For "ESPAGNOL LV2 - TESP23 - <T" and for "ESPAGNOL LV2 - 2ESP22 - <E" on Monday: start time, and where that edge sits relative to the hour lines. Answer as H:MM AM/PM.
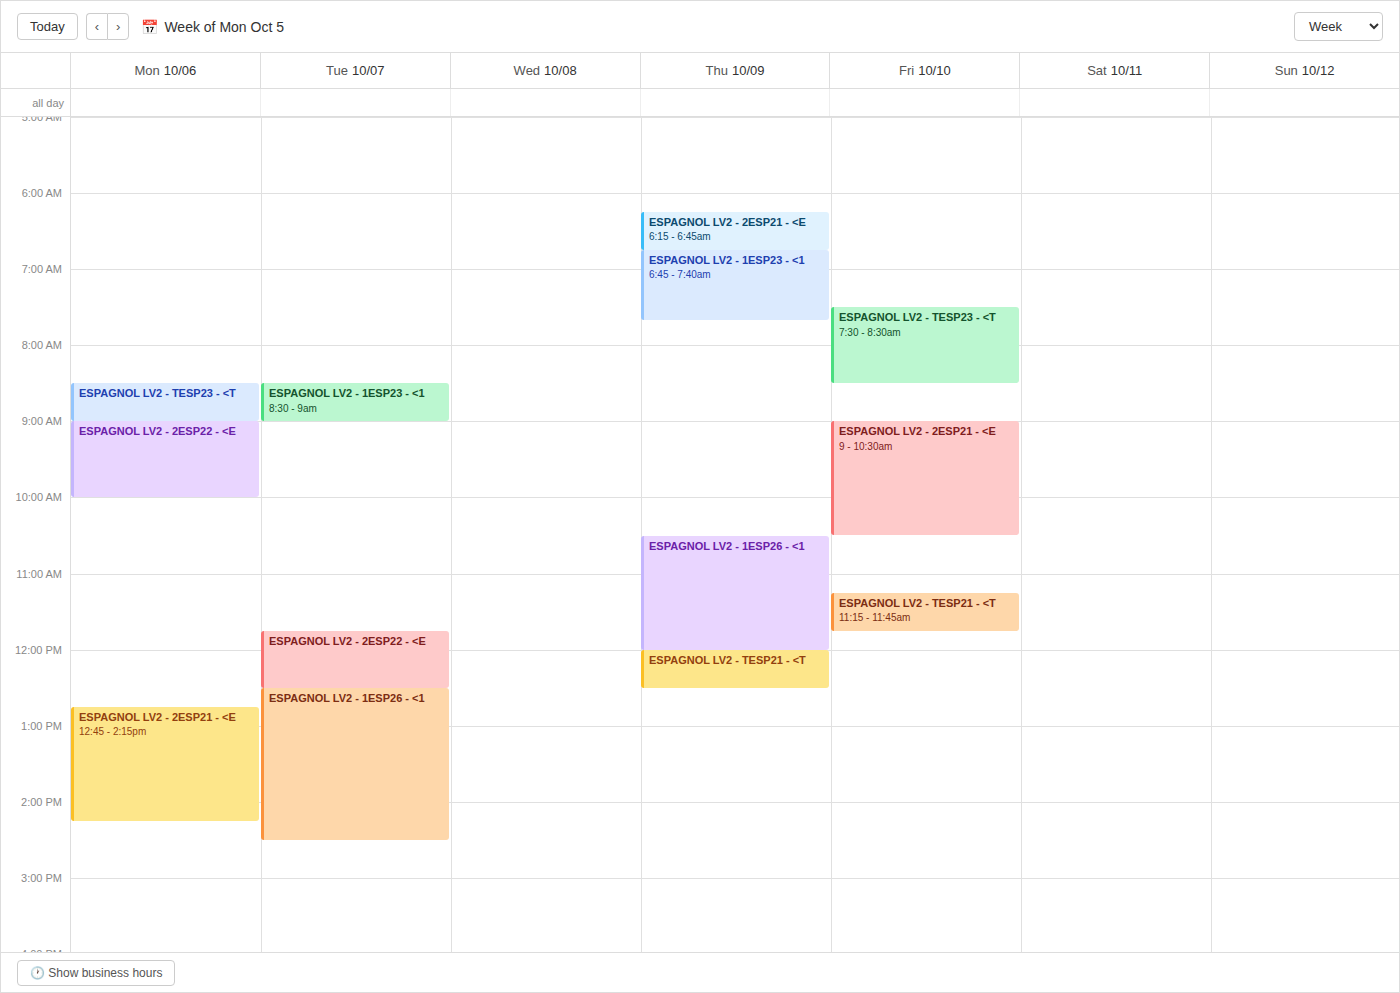
"ESPAGNOL LV2 - TESP23 - <T": 8:30 AM, halfway between the 8 AM and 9 AM lines. "ESPAGNOL LV2 - 2ESP22 - <E": 9:00 AM, exactly on the 9 AM line.